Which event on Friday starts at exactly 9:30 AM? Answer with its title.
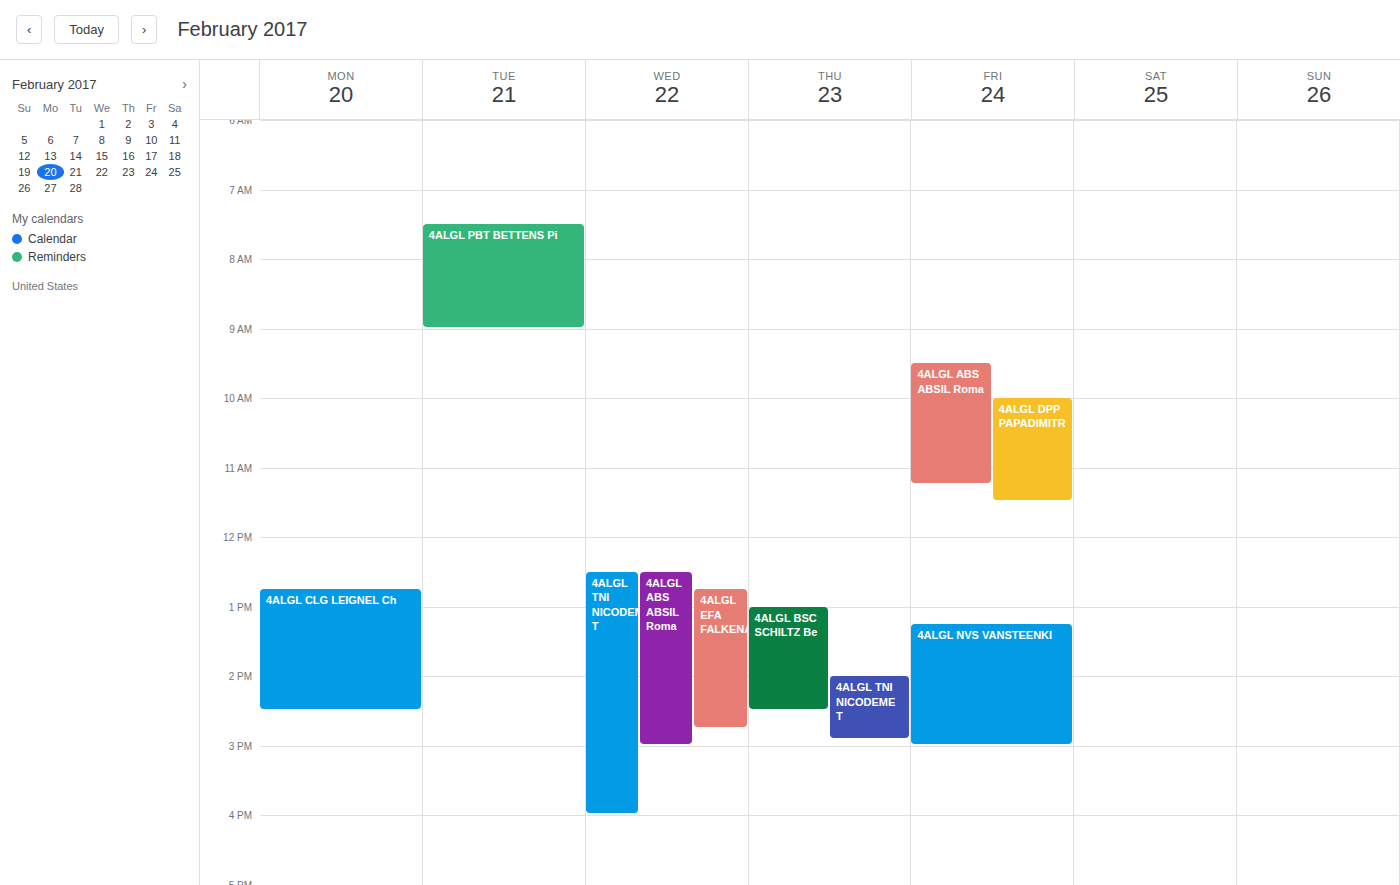
"4ALGL ABS ABSIL Roma"